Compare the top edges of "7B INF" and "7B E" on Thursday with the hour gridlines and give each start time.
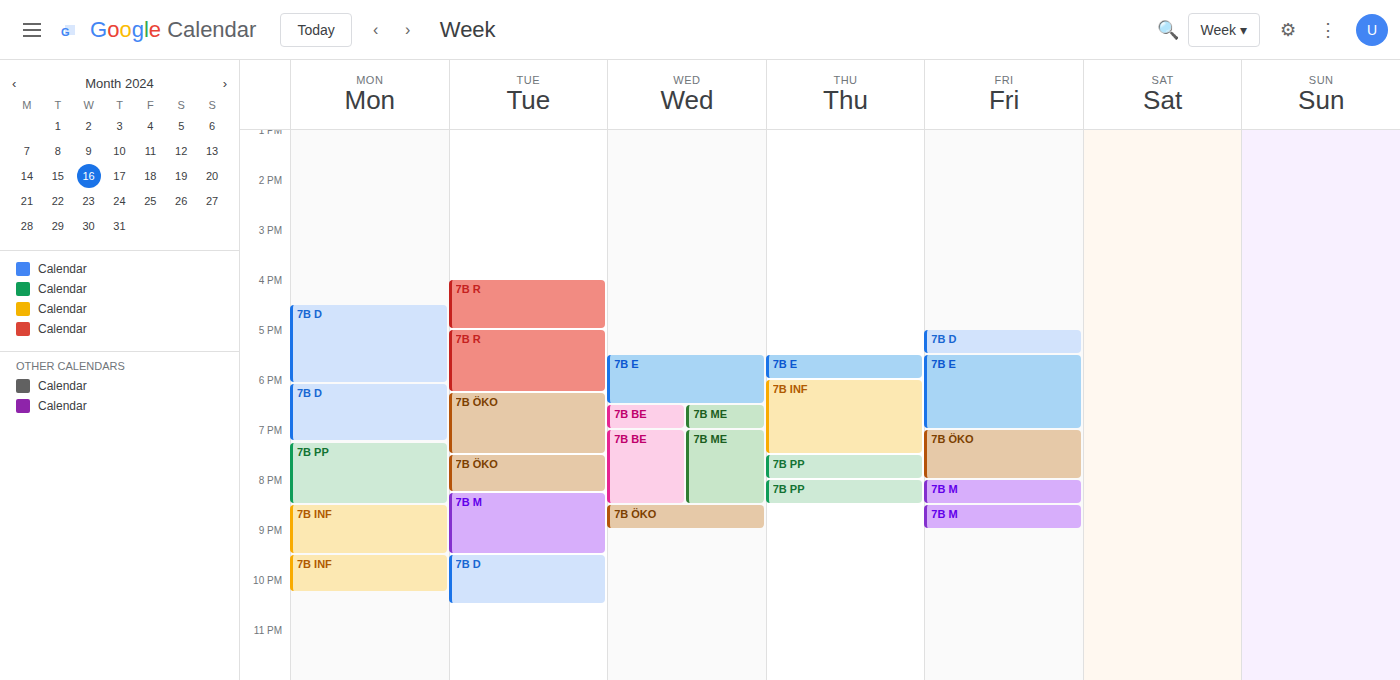
"7B INF": 18:00, exactly on the 18:00 line. "7B E": 17:30, halfway between the 17:00 and 18:00 lines.